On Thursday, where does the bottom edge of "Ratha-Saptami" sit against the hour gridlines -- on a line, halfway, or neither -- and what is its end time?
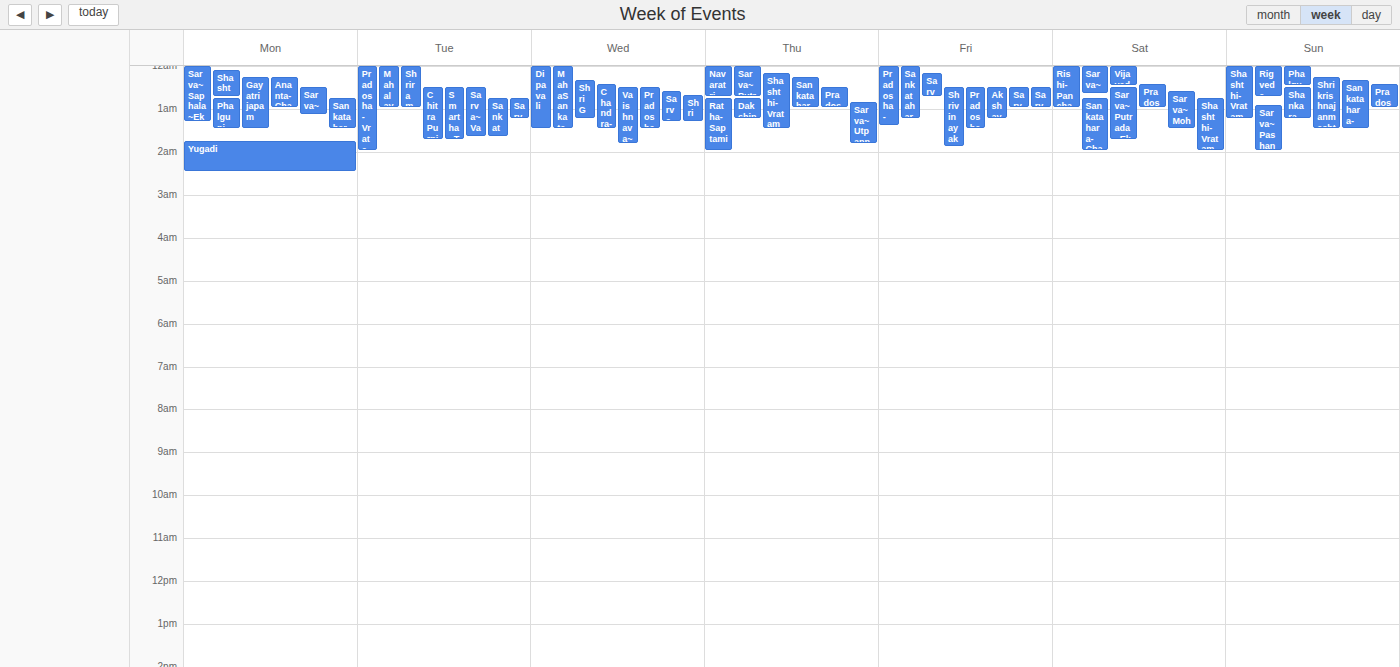
2:00 AM -- exactly on the 2 AM line.